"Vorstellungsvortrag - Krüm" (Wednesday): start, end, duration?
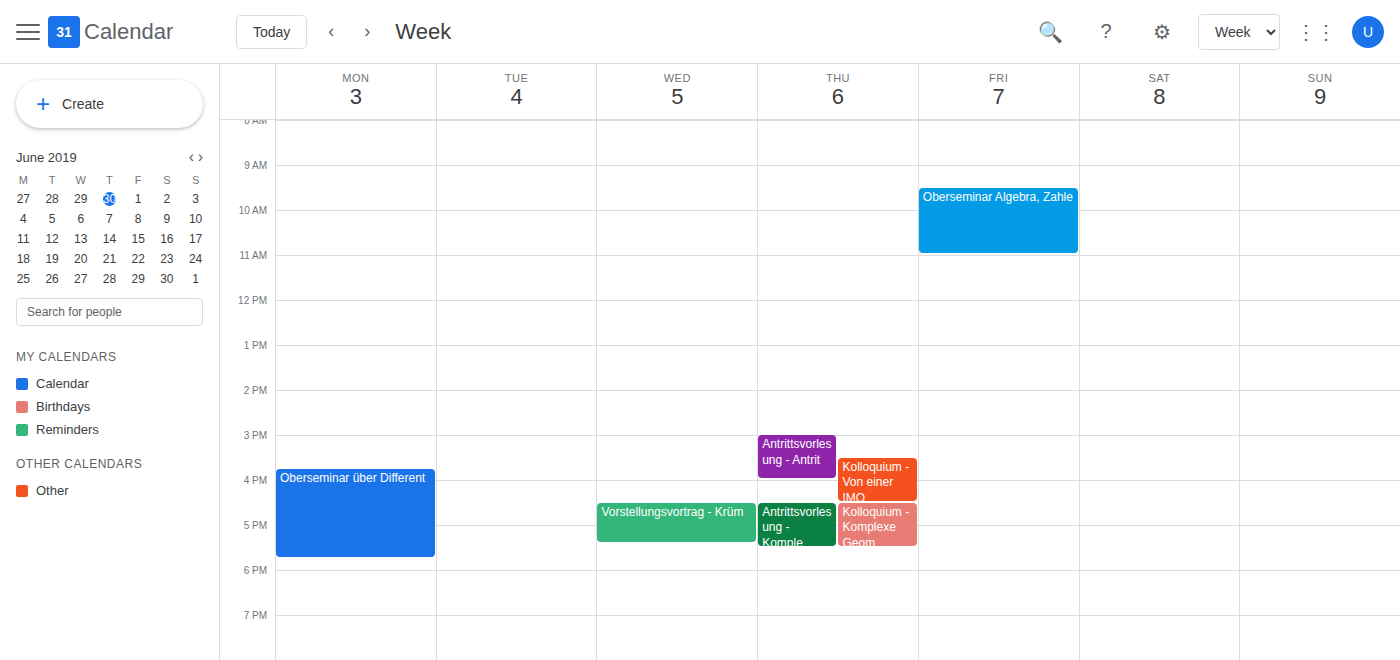
4:30 PM to 5:25 PM, 55 minutes